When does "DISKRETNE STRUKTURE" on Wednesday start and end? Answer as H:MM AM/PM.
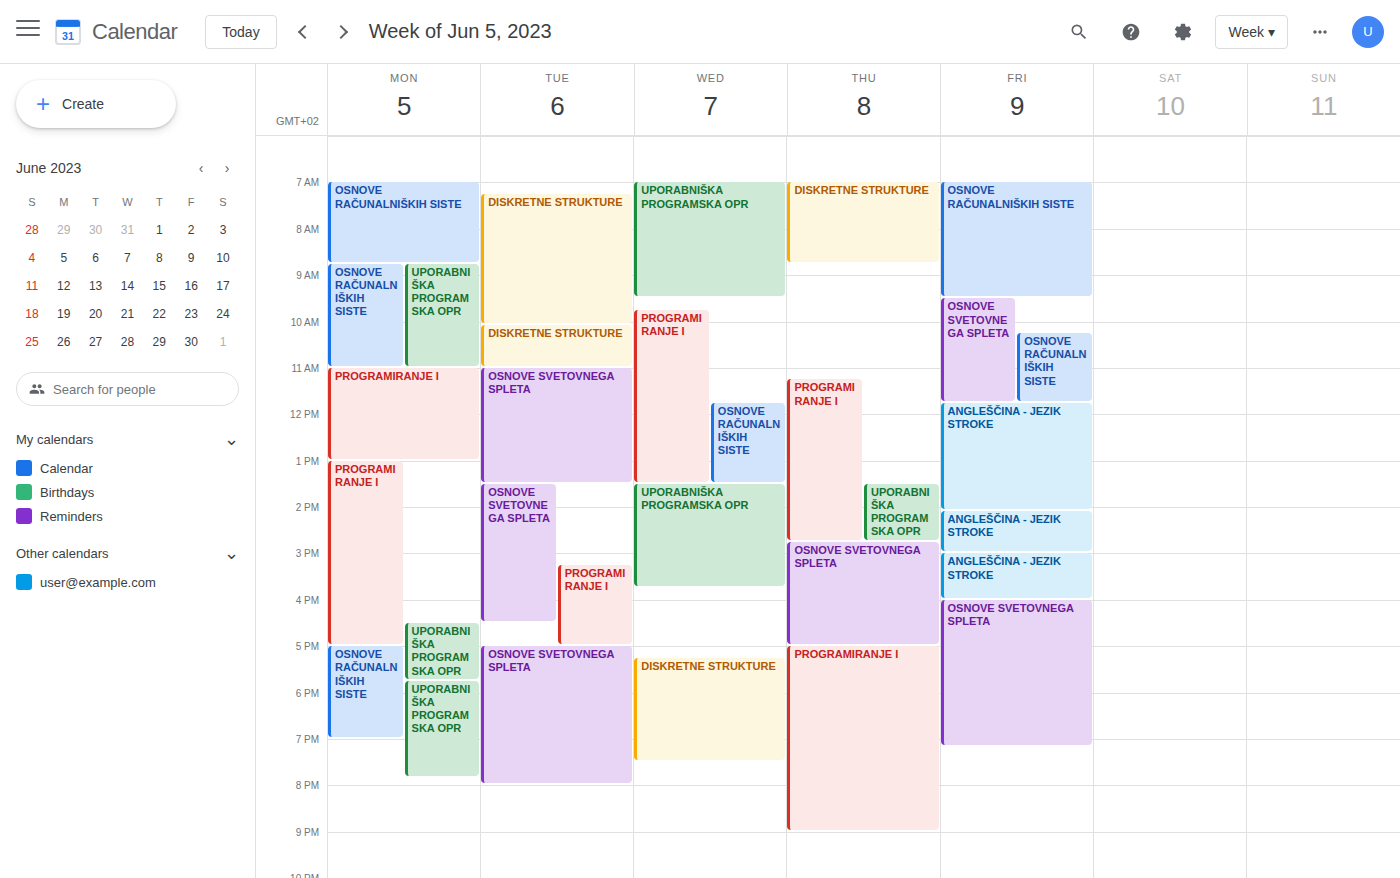
5:15 PM to 7:30 PM